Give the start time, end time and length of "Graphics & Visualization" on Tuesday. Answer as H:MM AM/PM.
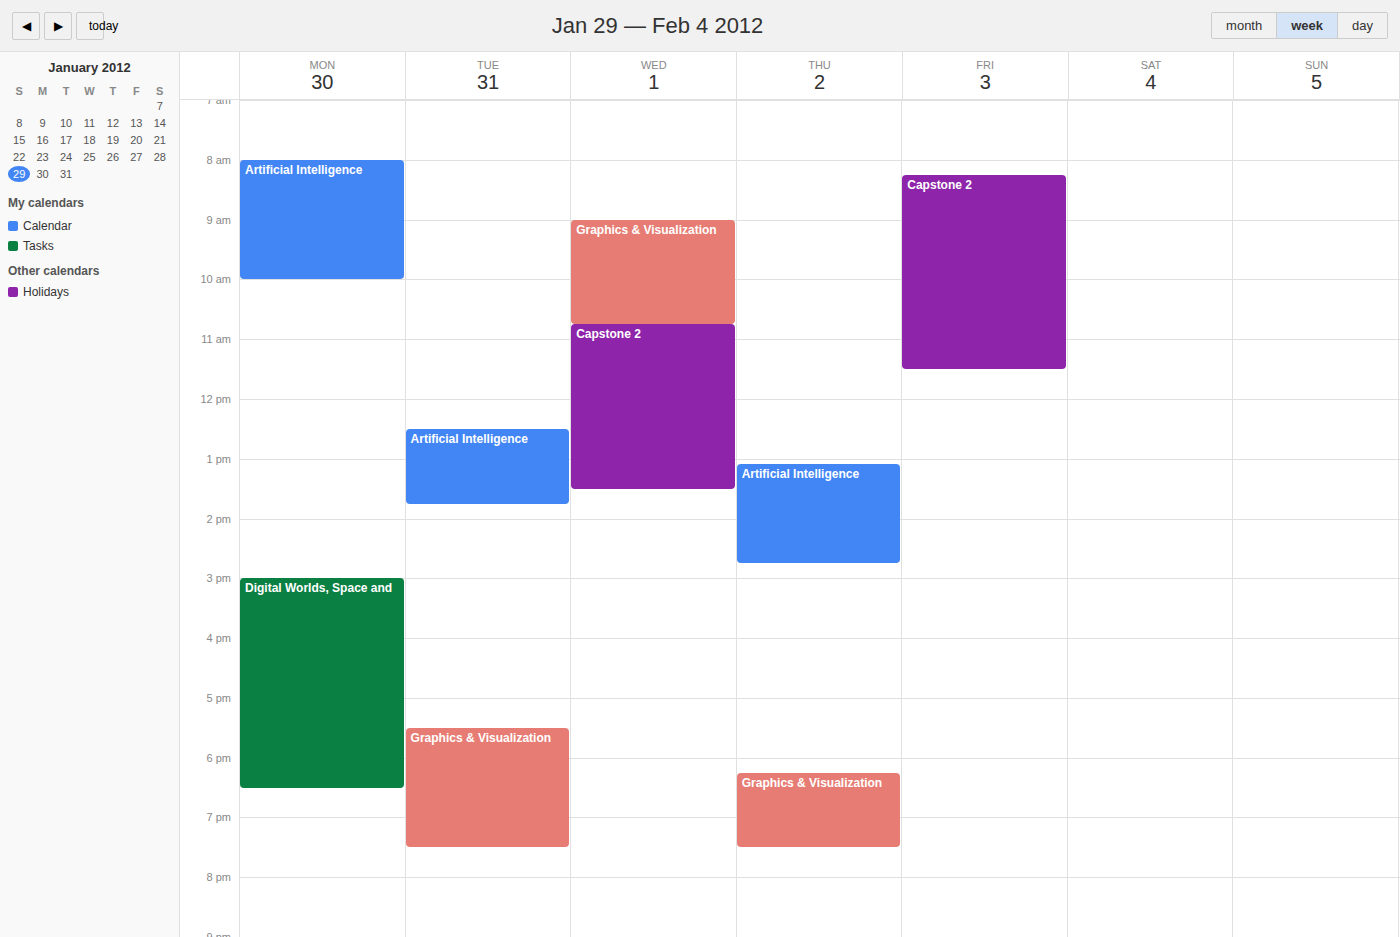
5:30 PM to 7:30 PM, 2 hours